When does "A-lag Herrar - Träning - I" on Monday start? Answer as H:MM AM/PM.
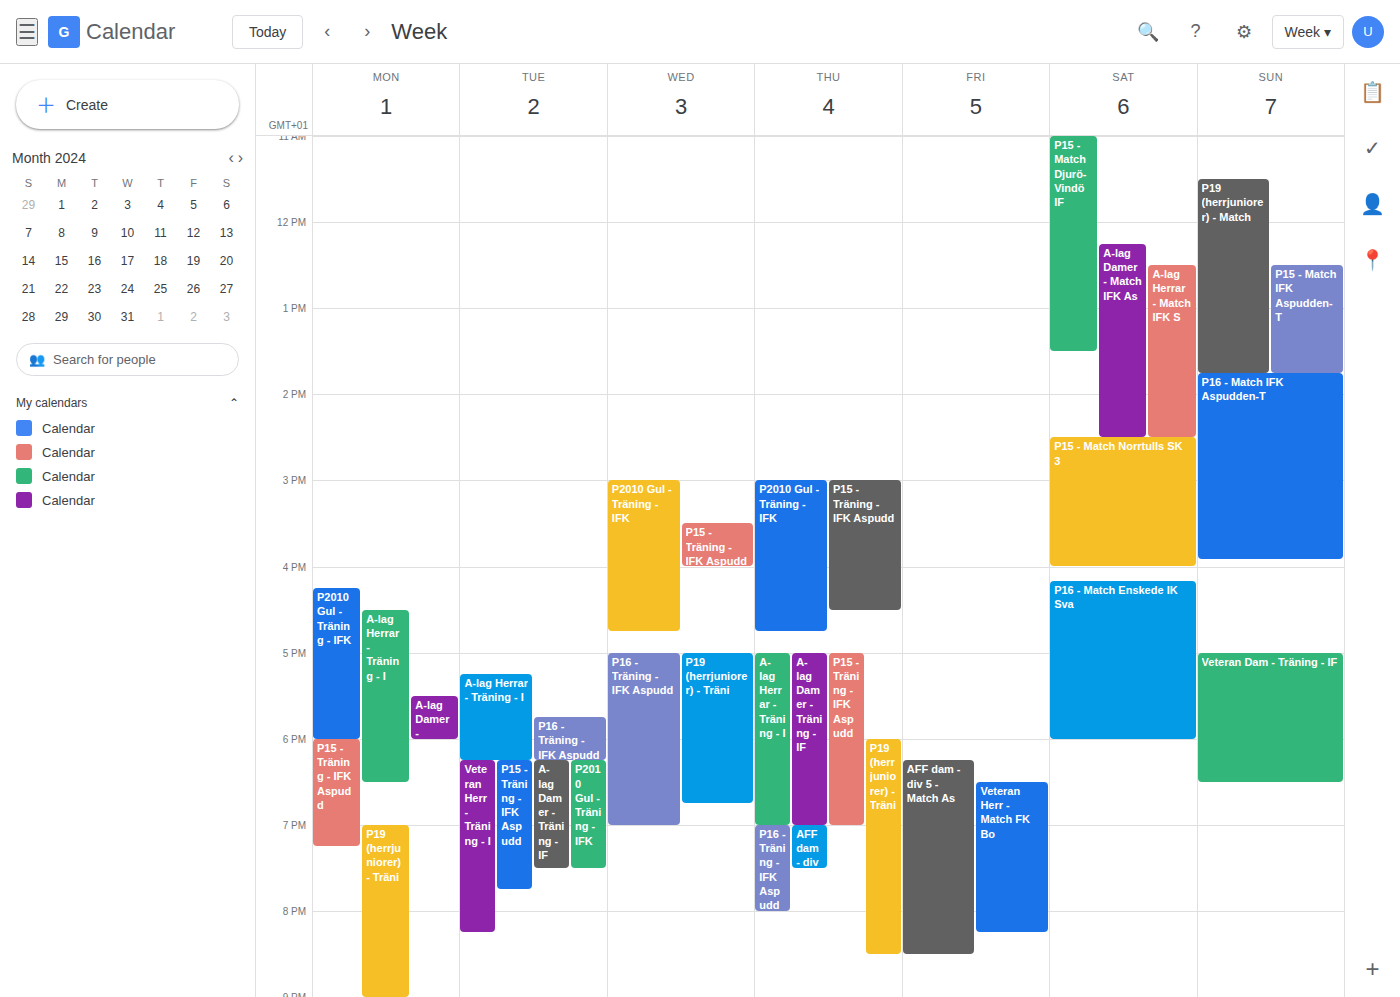
4:30 PM